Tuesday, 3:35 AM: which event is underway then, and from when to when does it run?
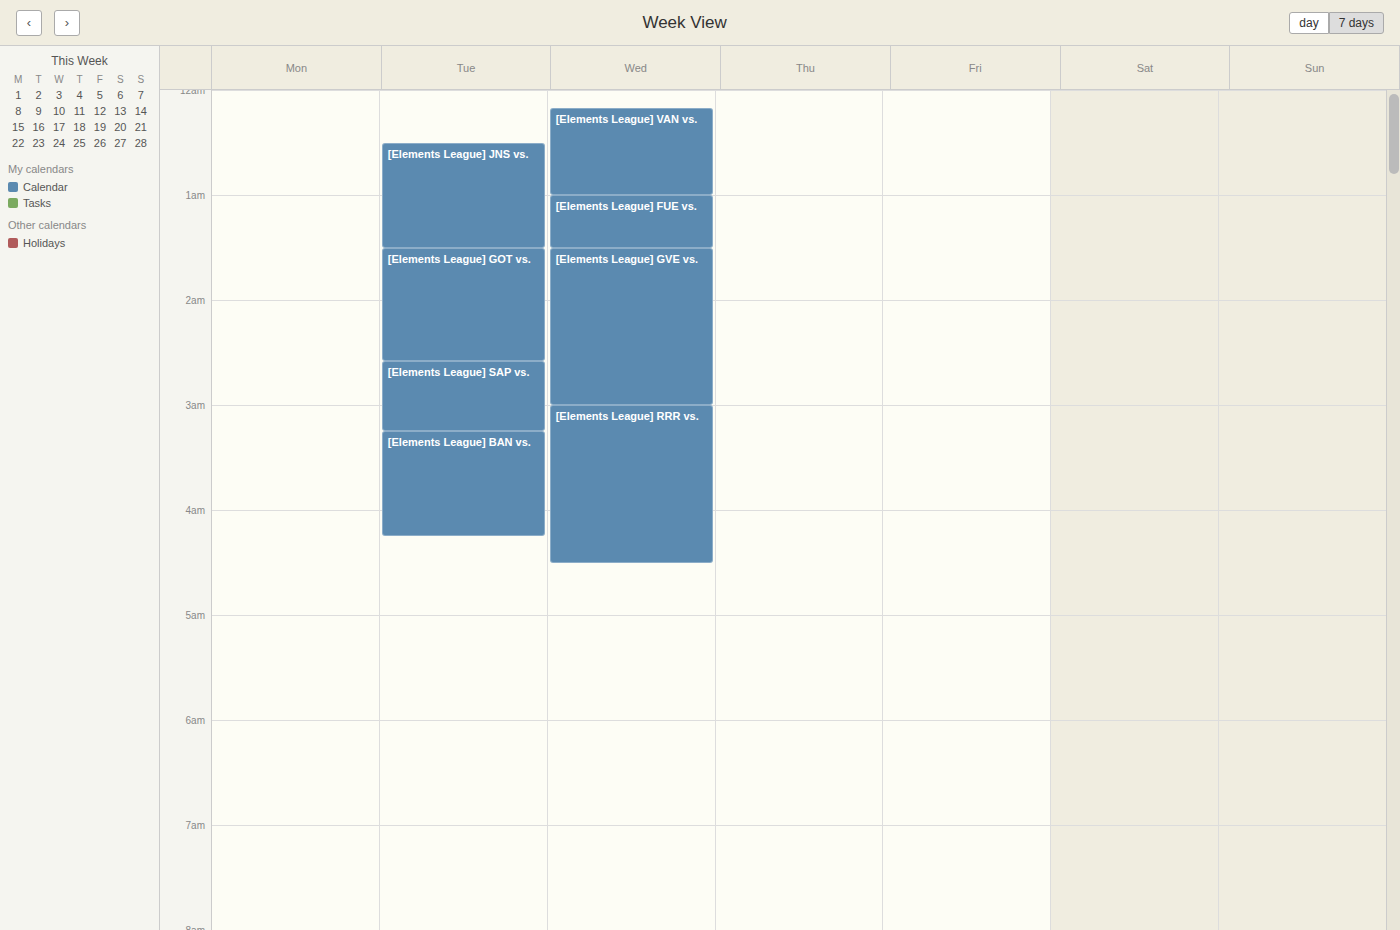
"[Elements League] BAN vs.", 3:15 AM to 4:15 AM